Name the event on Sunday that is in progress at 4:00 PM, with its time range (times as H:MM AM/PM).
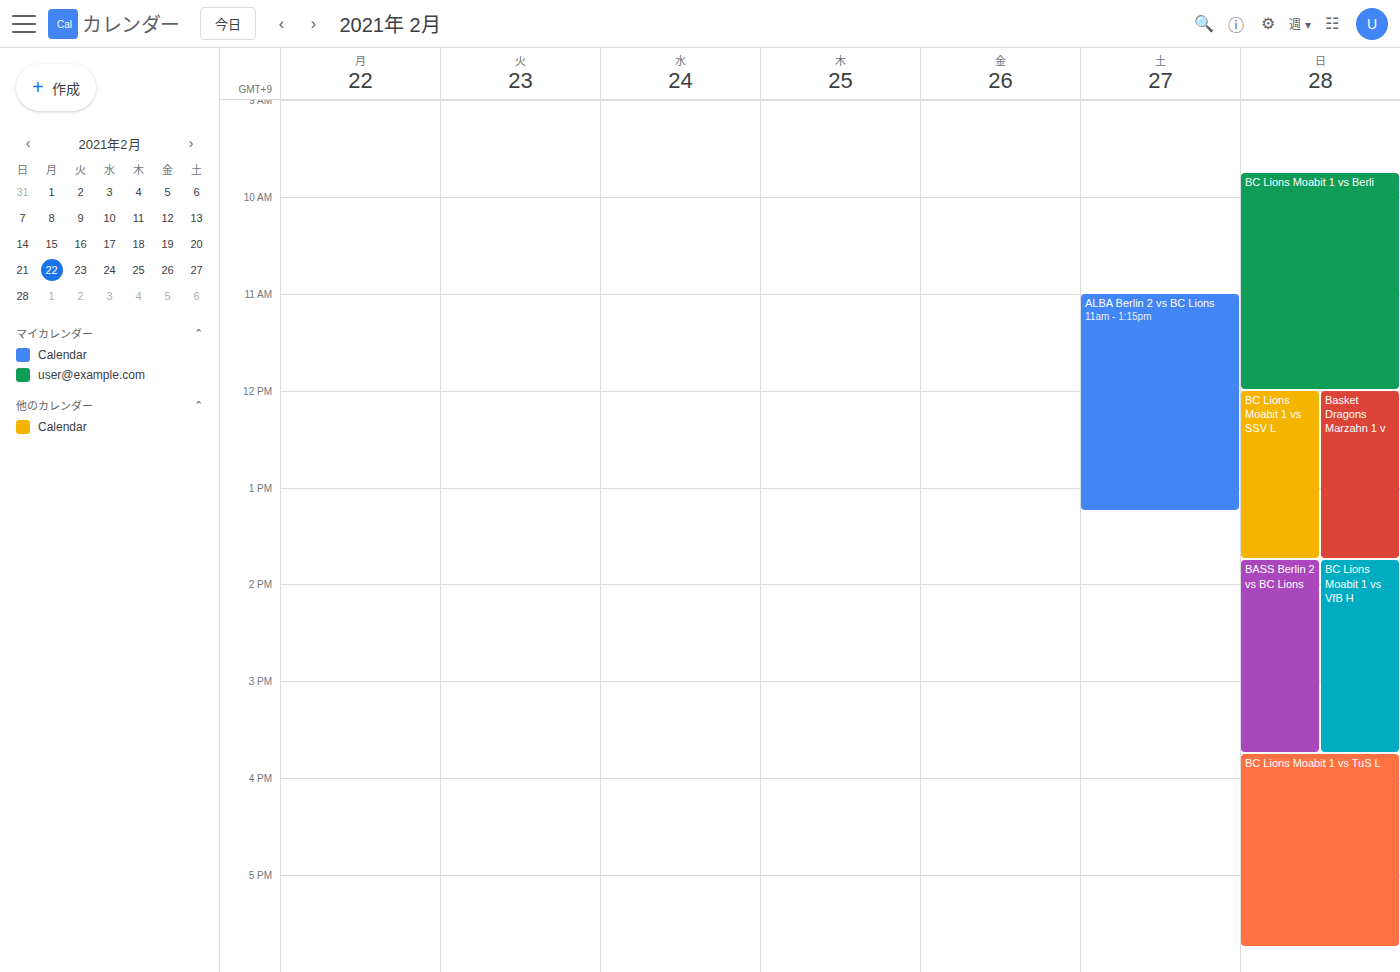
"BC Lions Moabit 1 vs TuS L", 3:45 PM to 5:45 PM